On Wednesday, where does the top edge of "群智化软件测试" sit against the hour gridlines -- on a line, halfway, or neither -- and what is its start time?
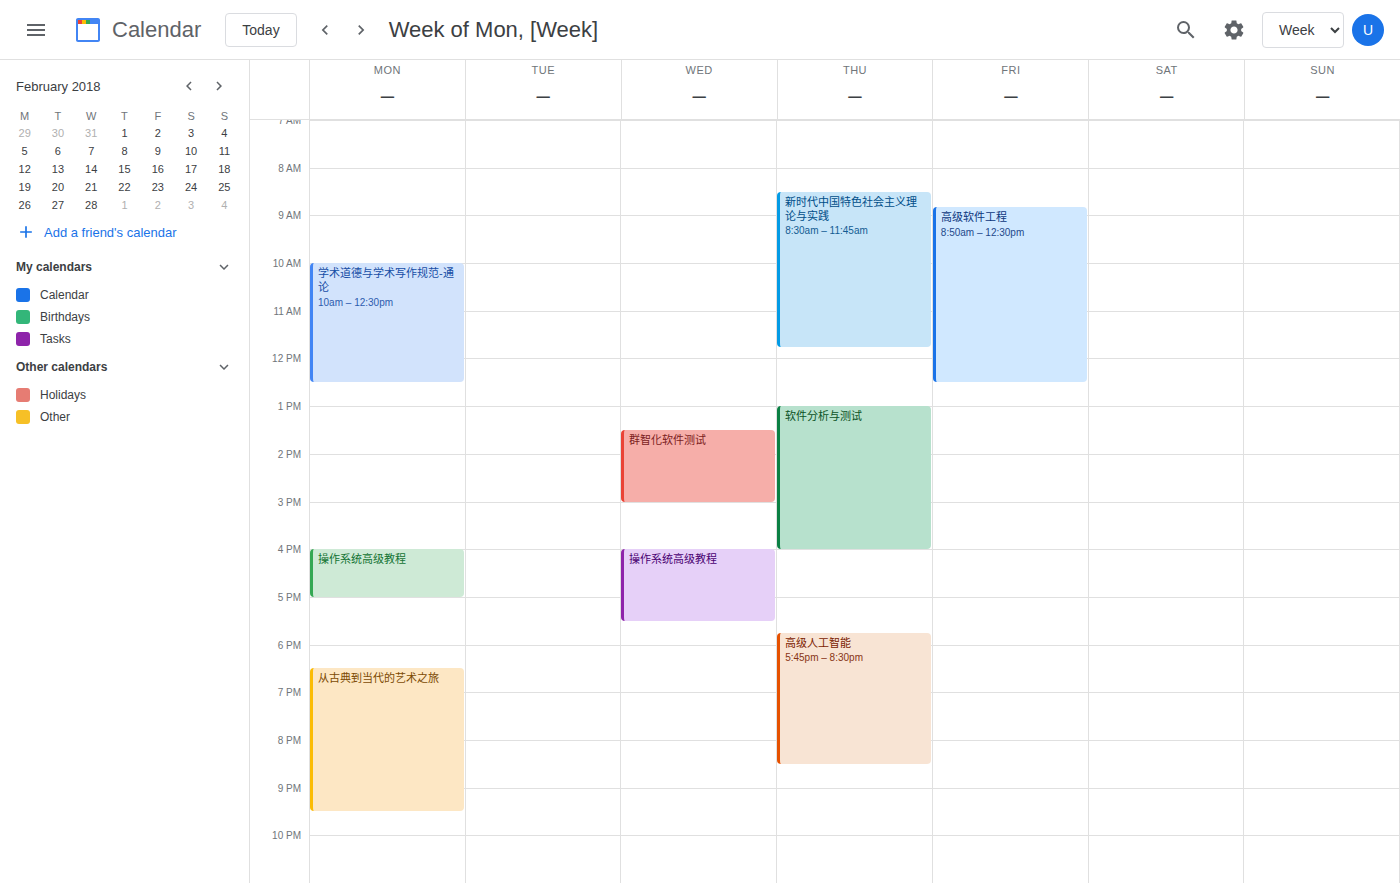
1:30 PM -- halfway between the 1 PM and 2 PM lines.